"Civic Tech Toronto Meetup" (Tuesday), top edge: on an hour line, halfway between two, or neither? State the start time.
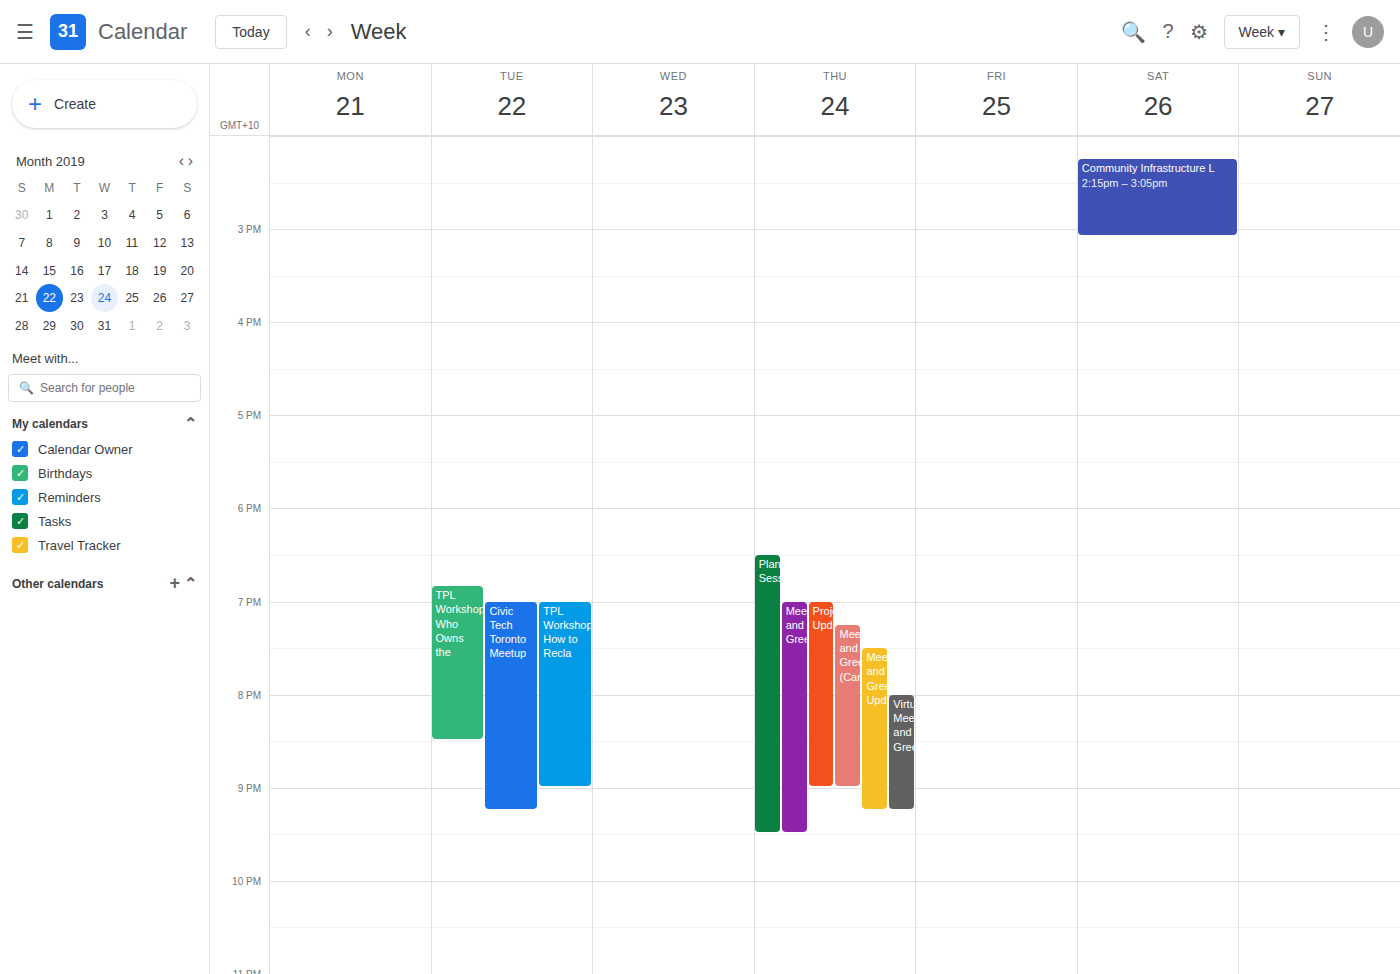
7:00 PM -- exactly on the 7 PM line.